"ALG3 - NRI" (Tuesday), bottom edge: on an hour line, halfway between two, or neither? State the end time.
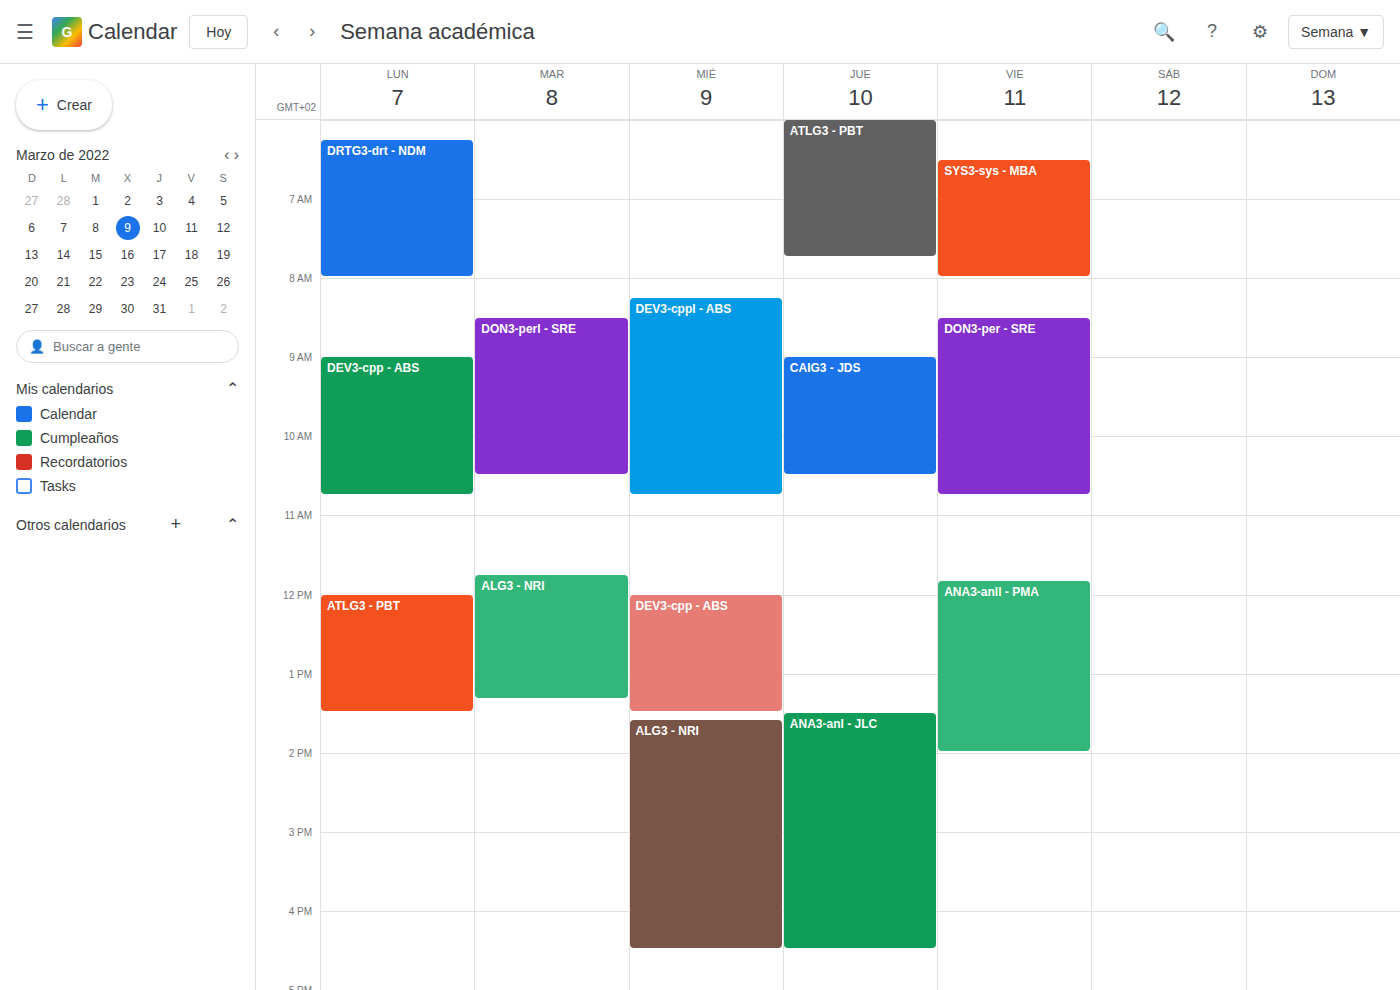
1:20 PM -- neither: 20 minutes below the 1 PM line and 40 minutes above the 2 PM line.